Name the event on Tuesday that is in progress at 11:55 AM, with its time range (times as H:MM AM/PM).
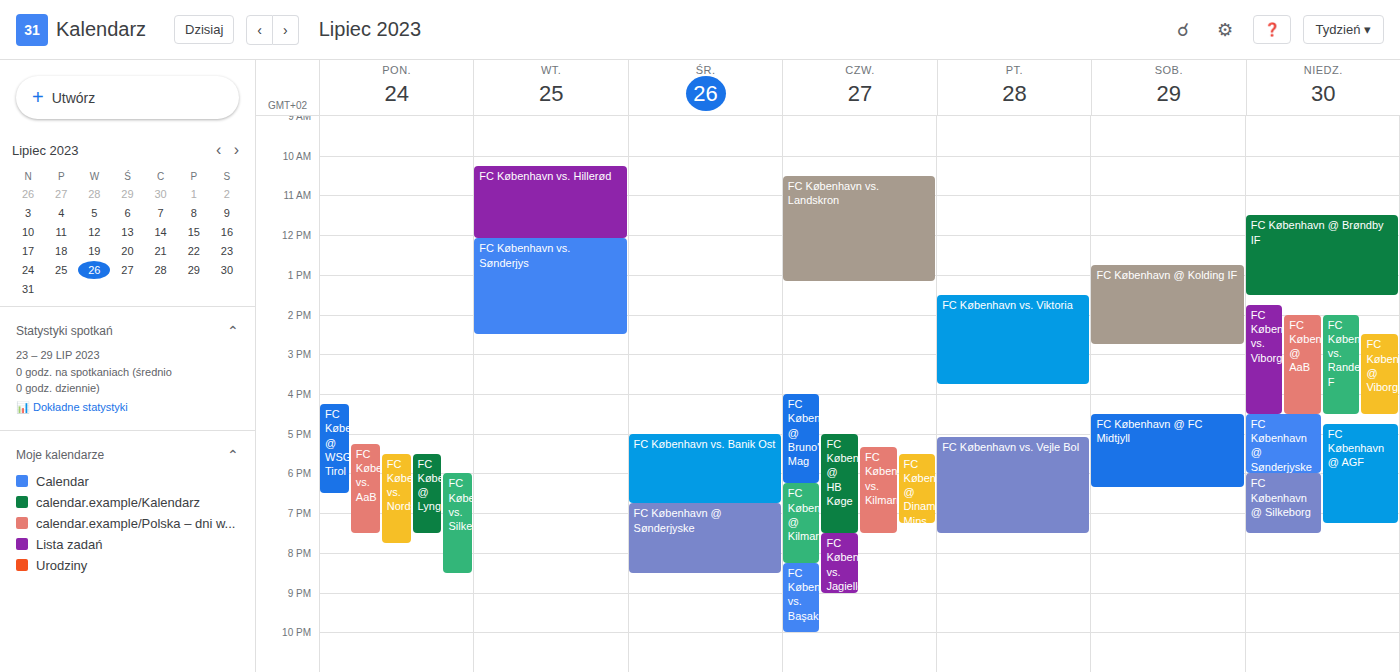
"FC København vs. Hillerød", 10:15 AM to 12:05 PM